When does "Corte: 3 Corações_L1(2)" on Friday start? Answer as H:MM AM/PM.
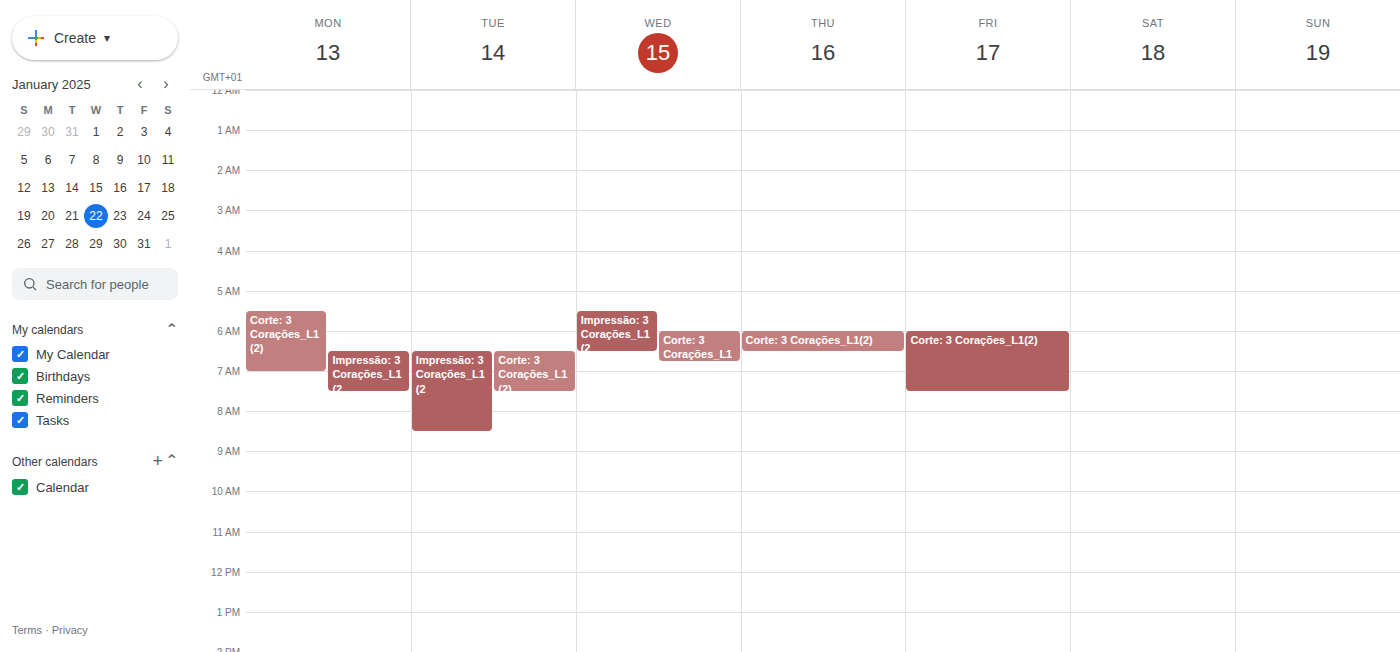
6:00 AM